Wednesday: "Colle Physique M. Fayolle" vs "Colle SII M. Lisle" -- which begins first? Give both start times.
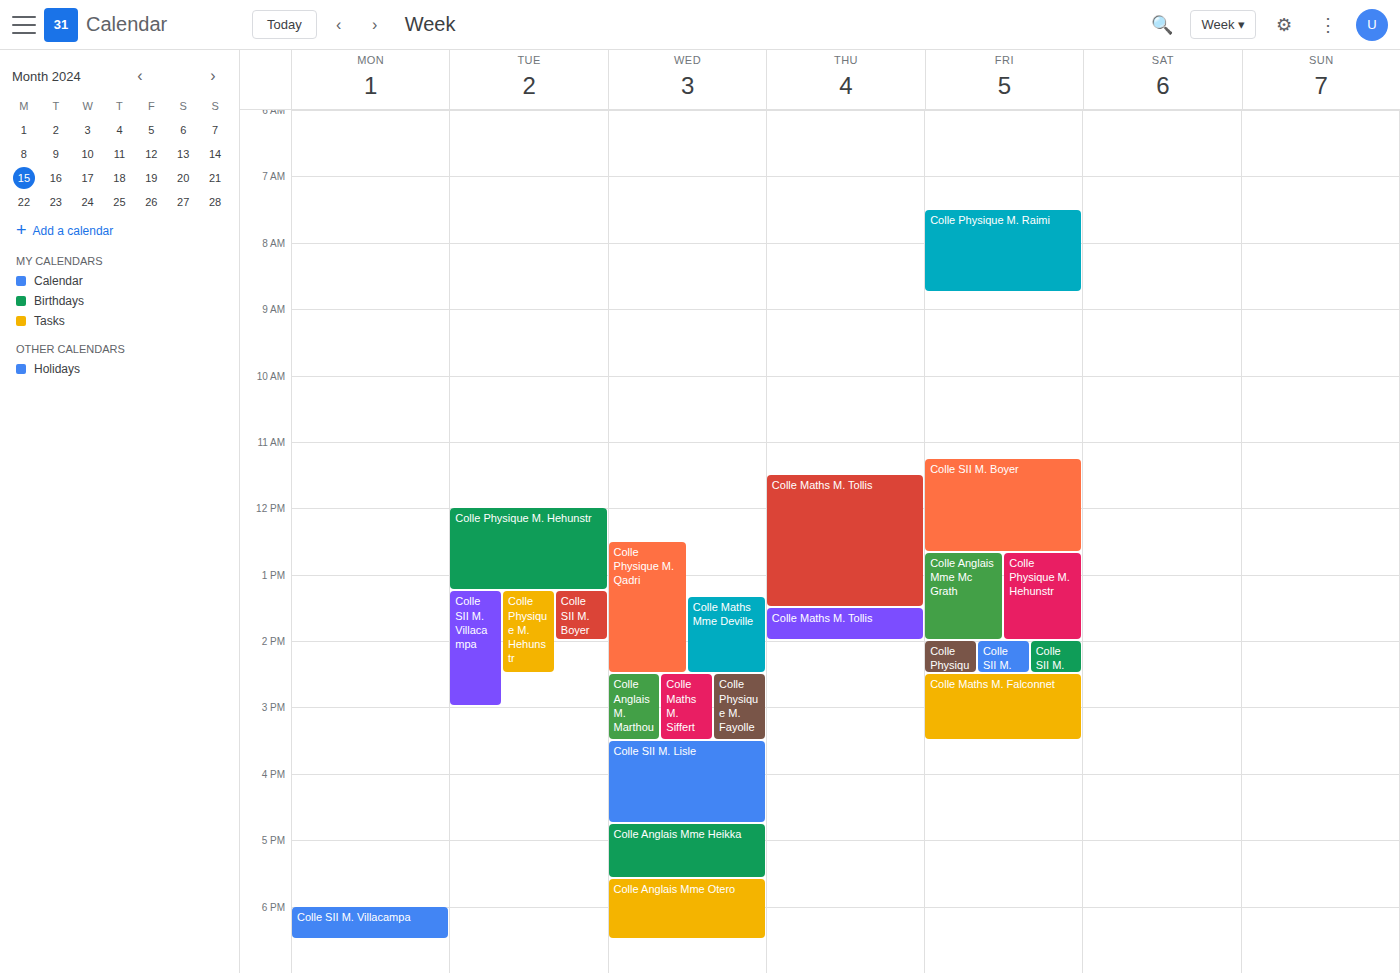
"Colle Physique M. Fayolle" 14:30; "Colle SII M. Lisle" 15:30.